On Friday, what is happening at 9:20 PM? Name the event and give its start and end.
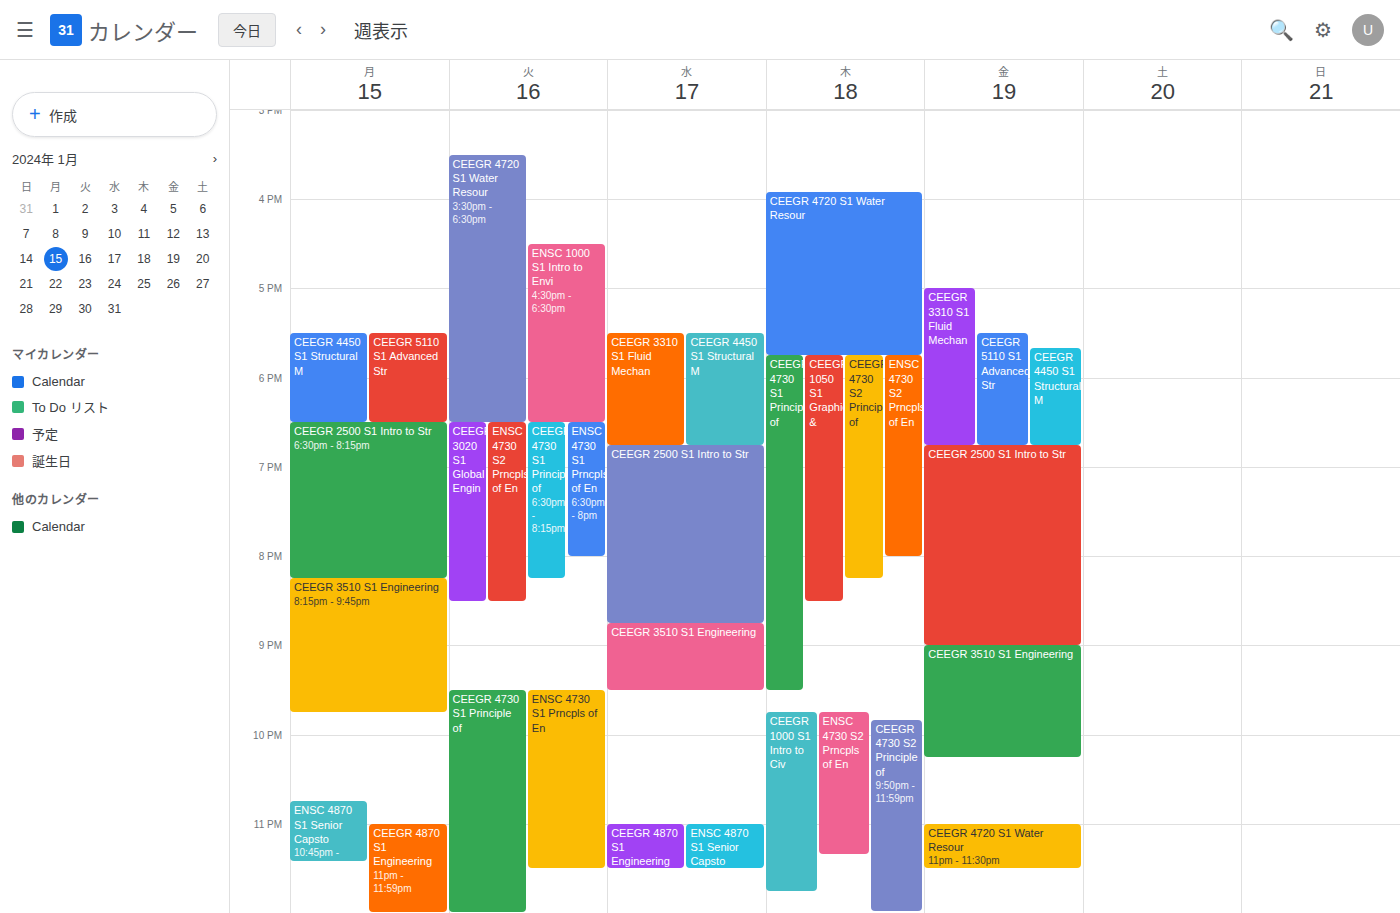
"CEEGR 3510 S1 Engineering", 9:00 PM to 10:15 PM